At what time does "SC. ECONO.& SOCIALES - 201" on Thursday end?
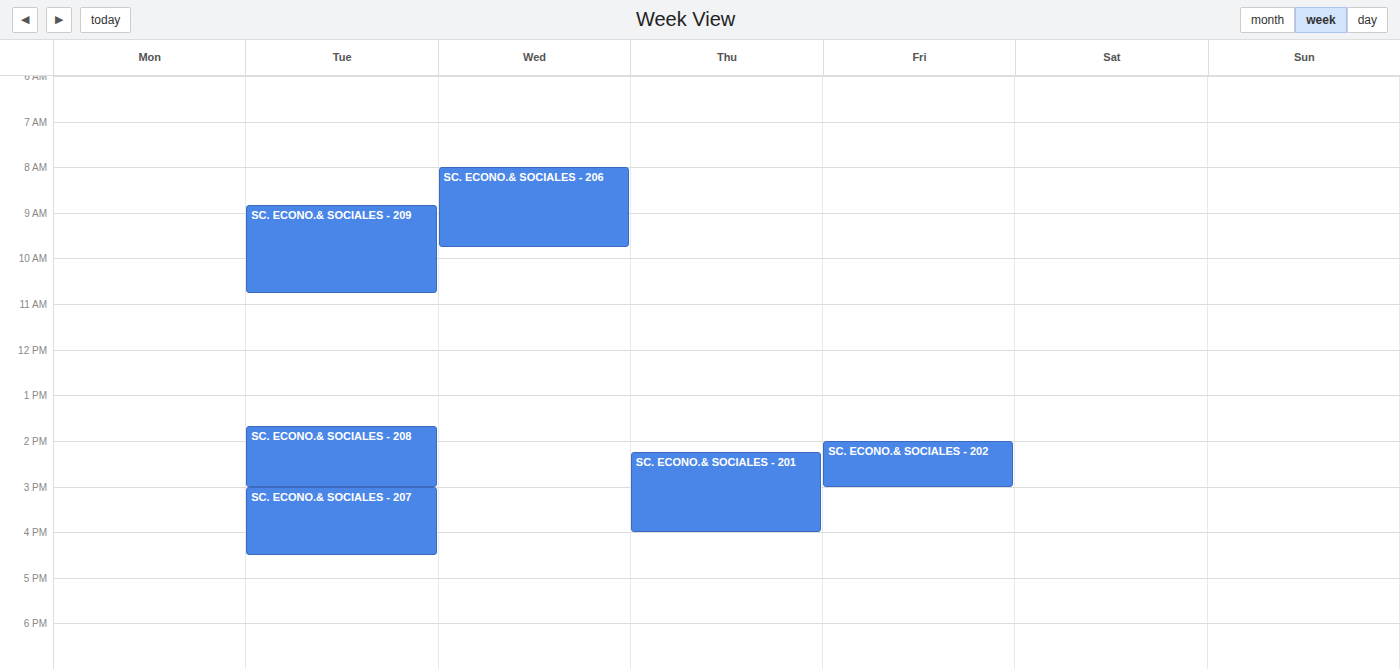
4:00 PM